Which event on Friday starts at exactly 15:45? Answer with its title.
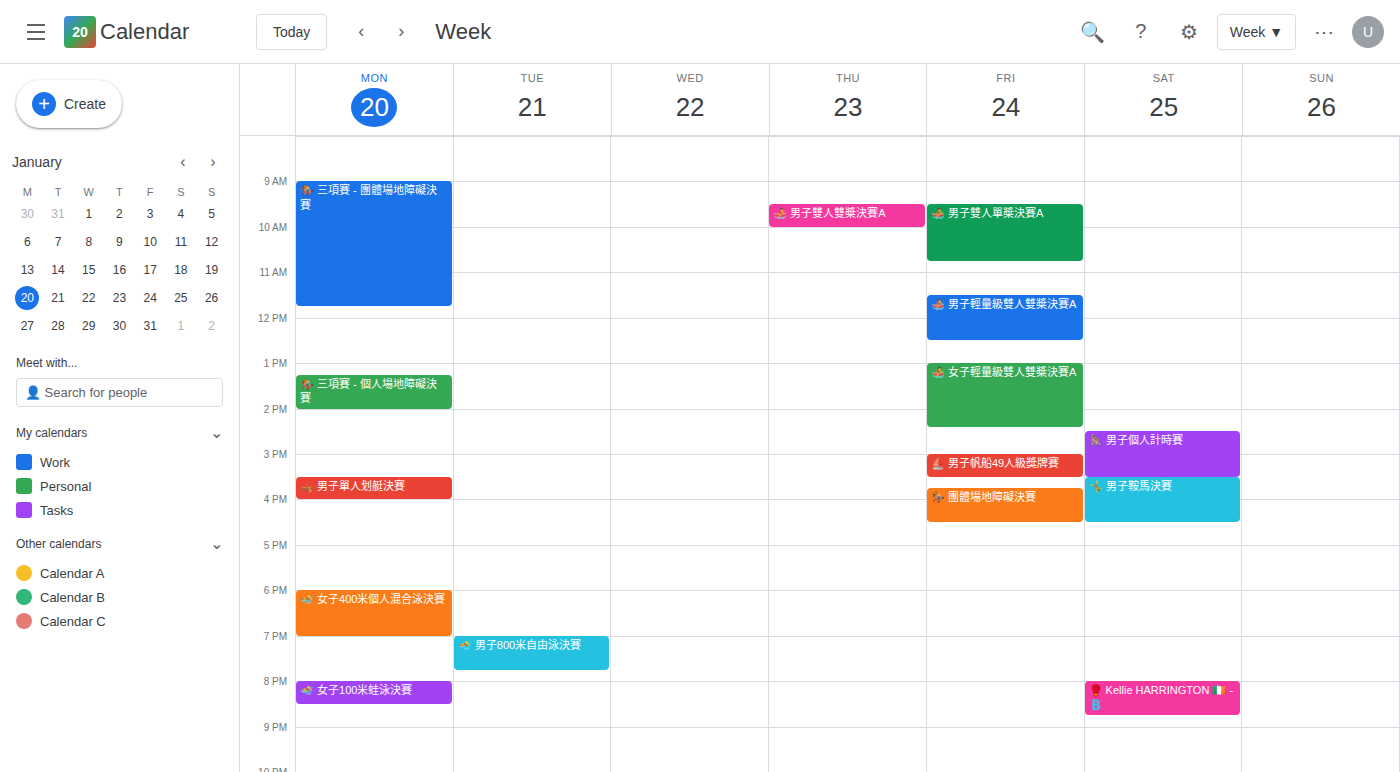
"🏇 團體場地障礙決賽"